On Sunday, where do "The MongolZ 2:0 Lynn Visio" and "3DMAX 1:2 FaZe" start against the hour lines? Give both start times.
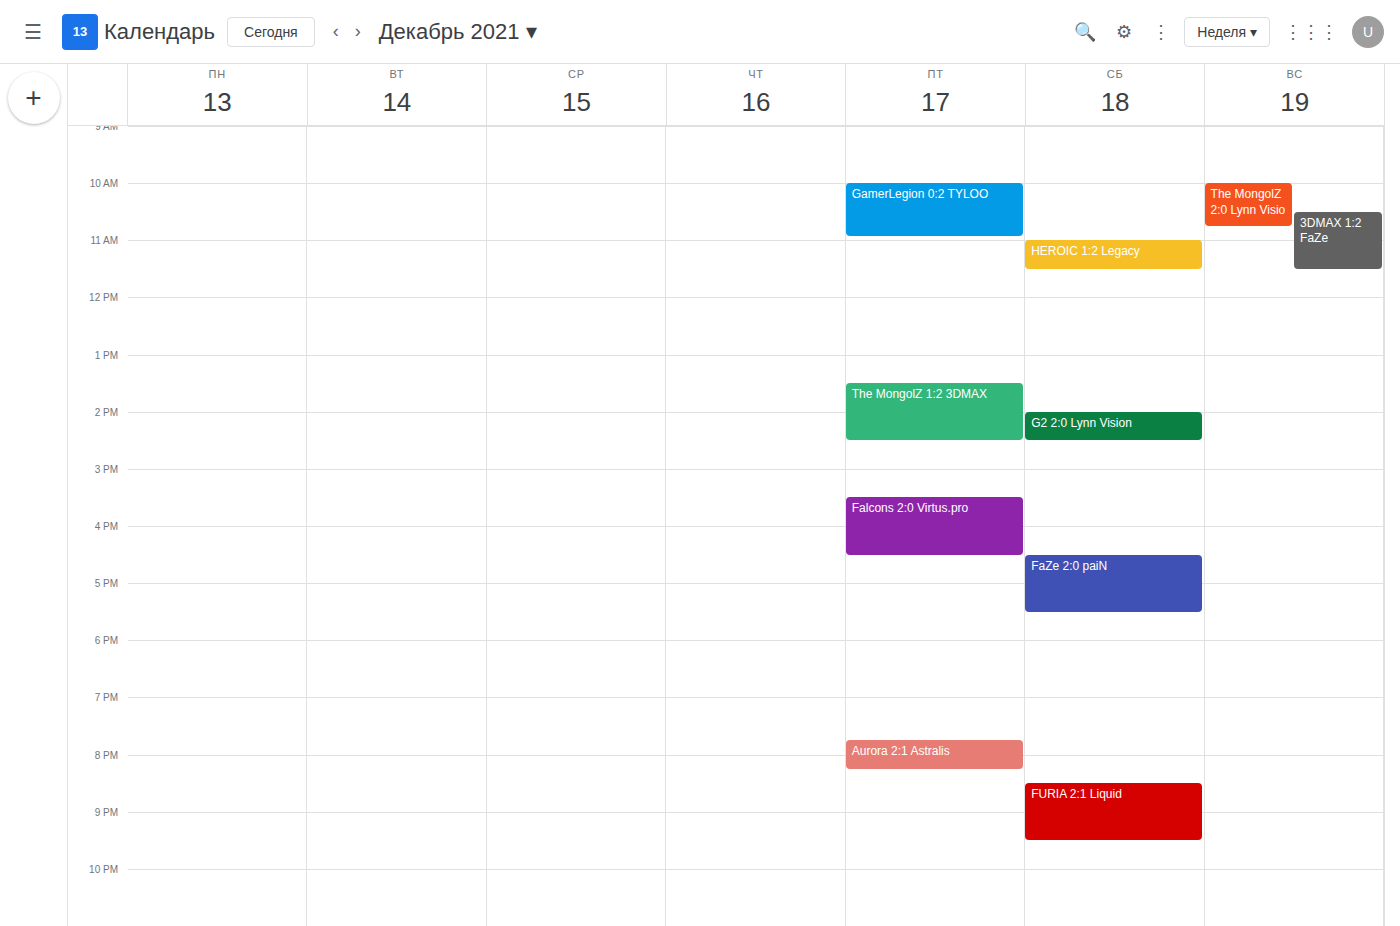
"The MongolZ 2:0 Lynn Visio": 10:00 AM, exactly on the 10 AM line. "3DMAX 1:2 FaZe": 10:30 AM, halfway between the 10 AM and 11 AM lines.